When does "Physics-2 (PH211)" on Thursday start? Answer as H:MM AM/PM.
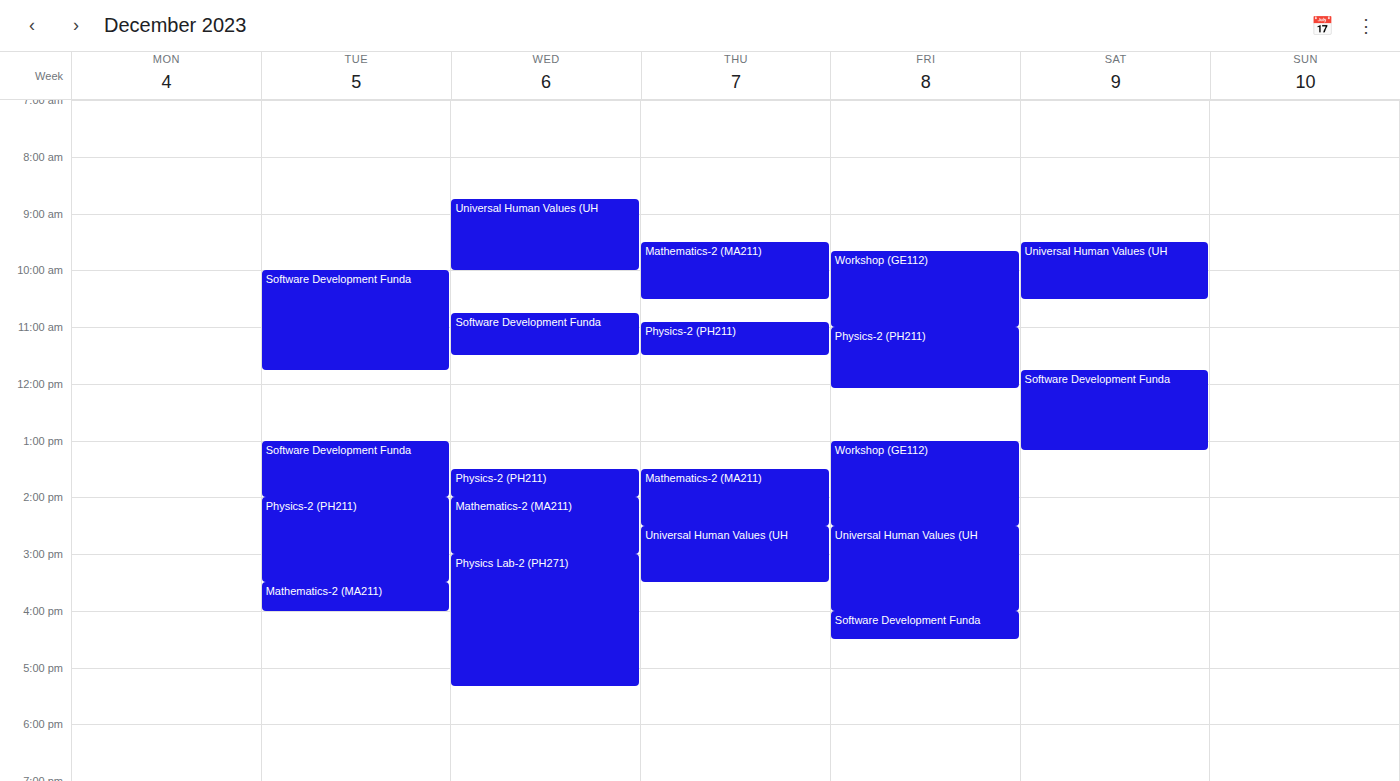
10:55 AM